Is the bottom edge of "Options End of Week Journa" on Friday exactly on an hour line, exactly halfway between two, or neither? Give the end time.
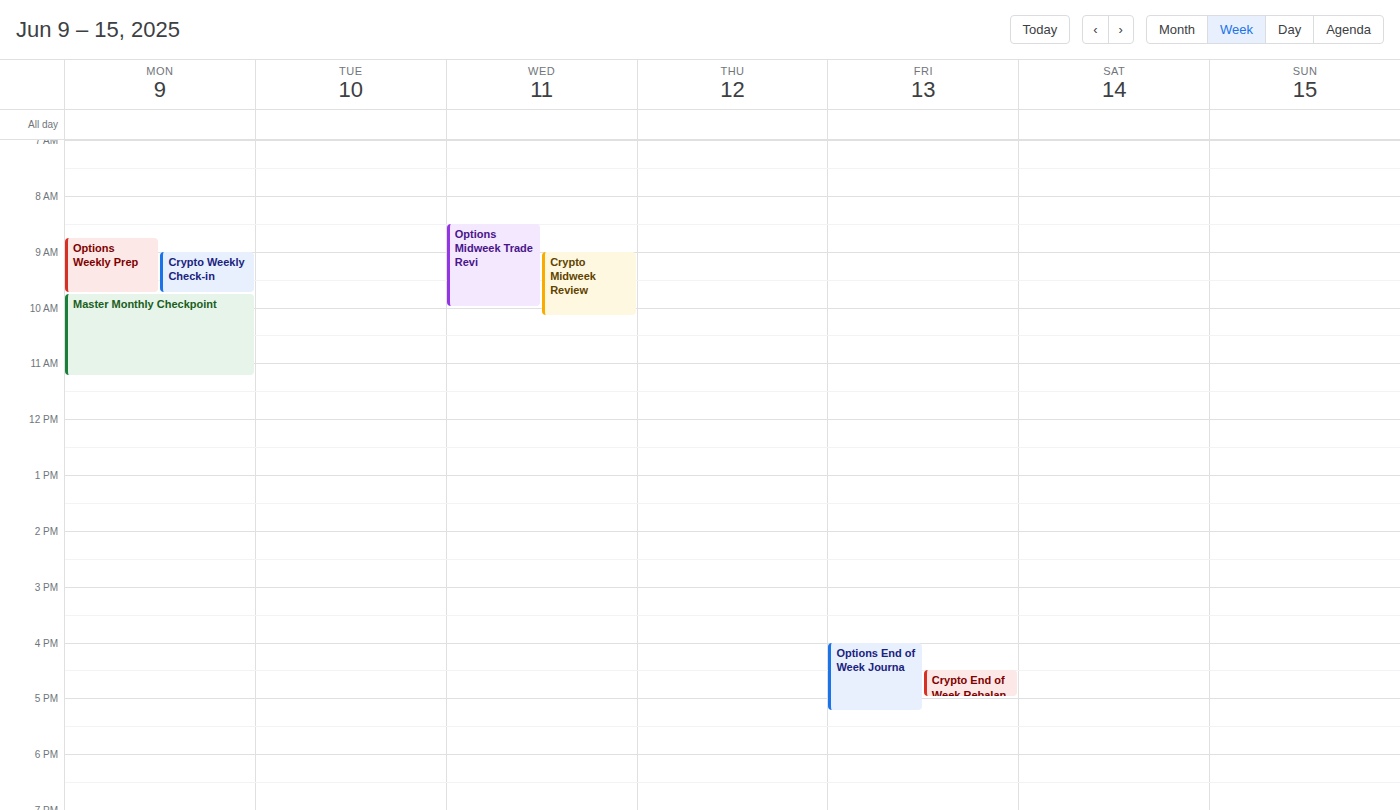
5:15 PM -- neither: a quarter of the way from the 5 PM line to the 6 PM line.